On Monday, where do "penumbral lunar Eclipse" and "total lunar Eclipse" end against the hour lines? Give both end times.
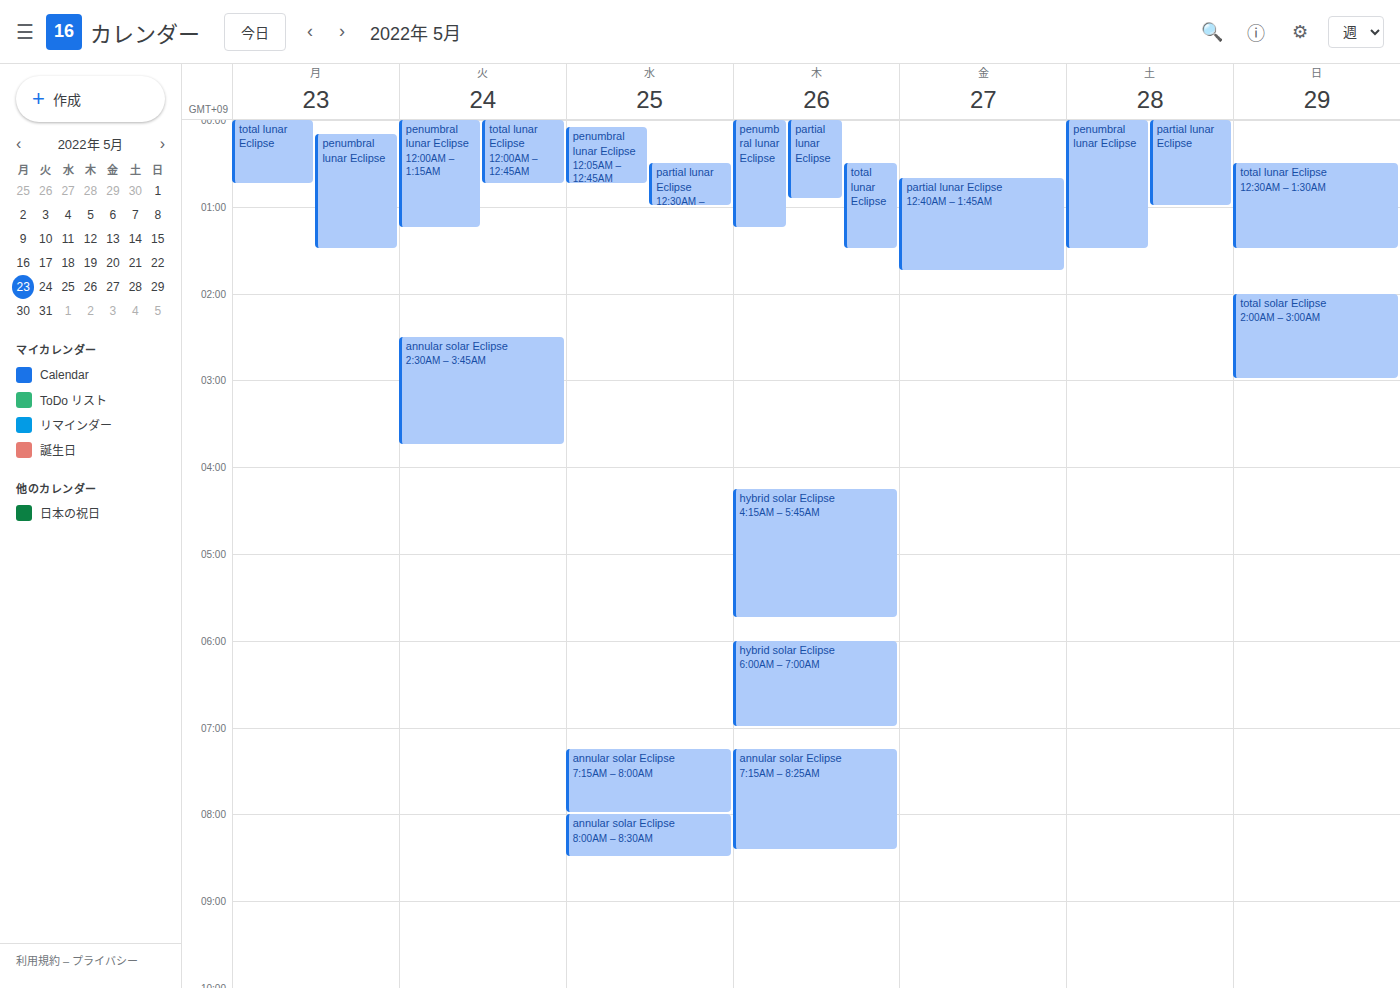
"penumbral lunar Eclipse": 1:30 AM, halfway between the 1 AM and 2 AM lines. "total lunar Eclipse": 12:45 AM, neither: three quarters of the way from the 12 AM line to the 1 AM line.